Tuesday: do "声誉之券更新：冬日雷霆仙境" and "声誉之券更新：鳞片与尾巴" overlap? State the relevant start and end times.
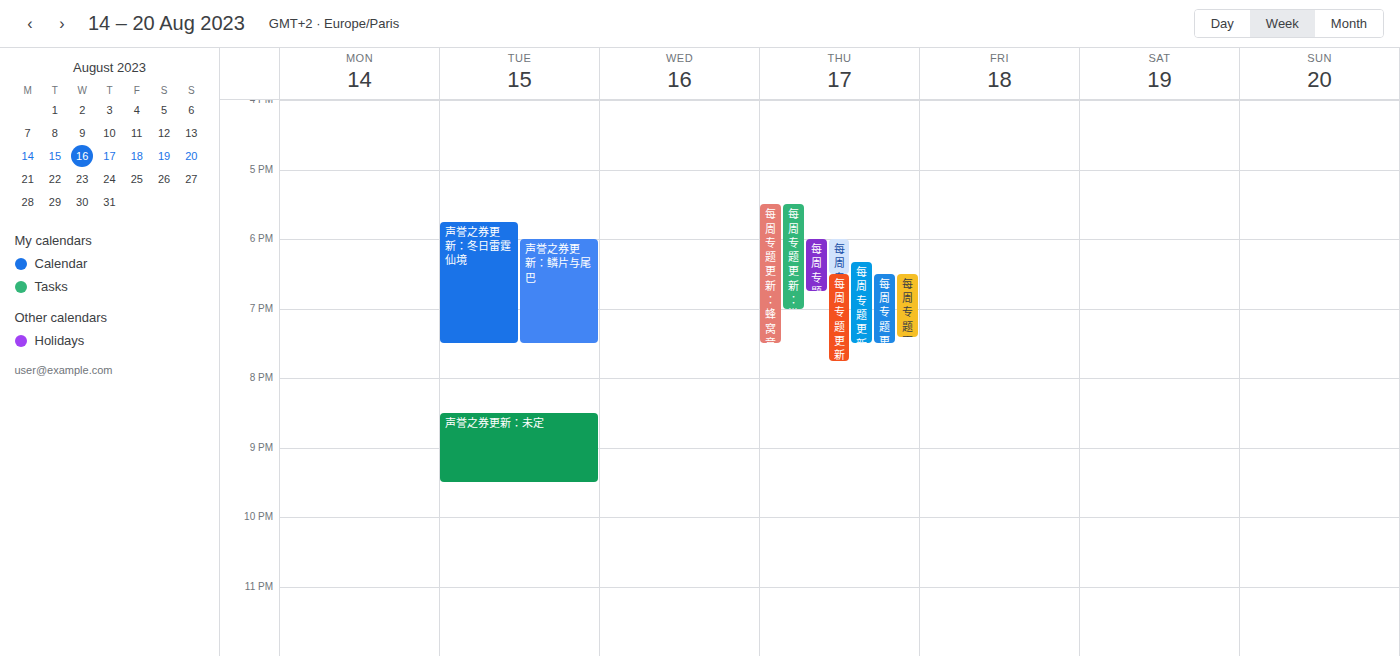
"声誉之券更新：鳞片与尾巴" starts at 6:00 PM, before "声誉之券更新：冬日雷霆仙境" ends at 7:30 PM -- they overlap.